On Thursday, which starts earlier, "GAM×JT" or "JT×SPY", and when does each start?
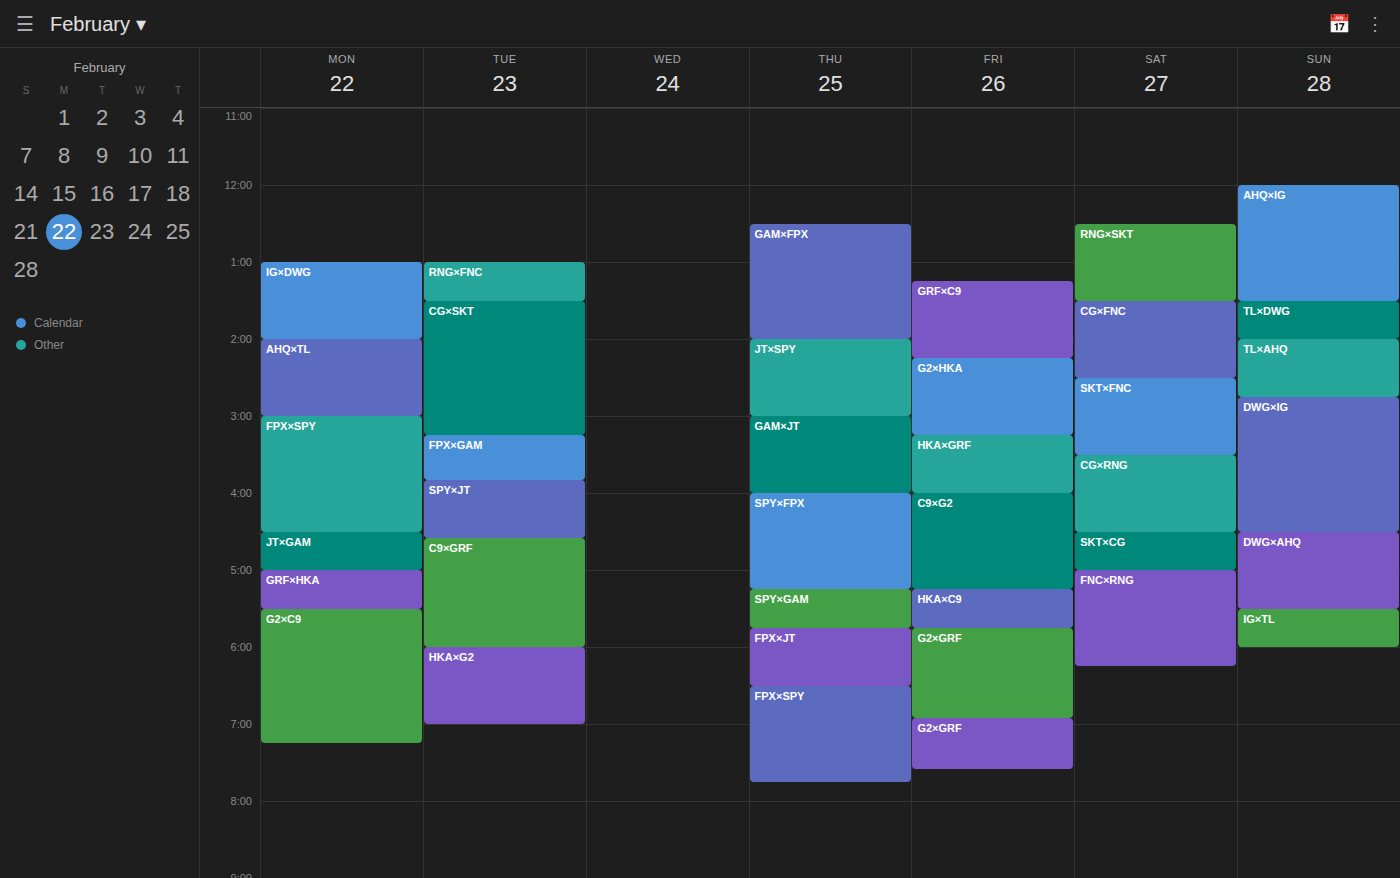
"JT×SPY" 2:00 PM; "GAM×JT" 3:00 PM.